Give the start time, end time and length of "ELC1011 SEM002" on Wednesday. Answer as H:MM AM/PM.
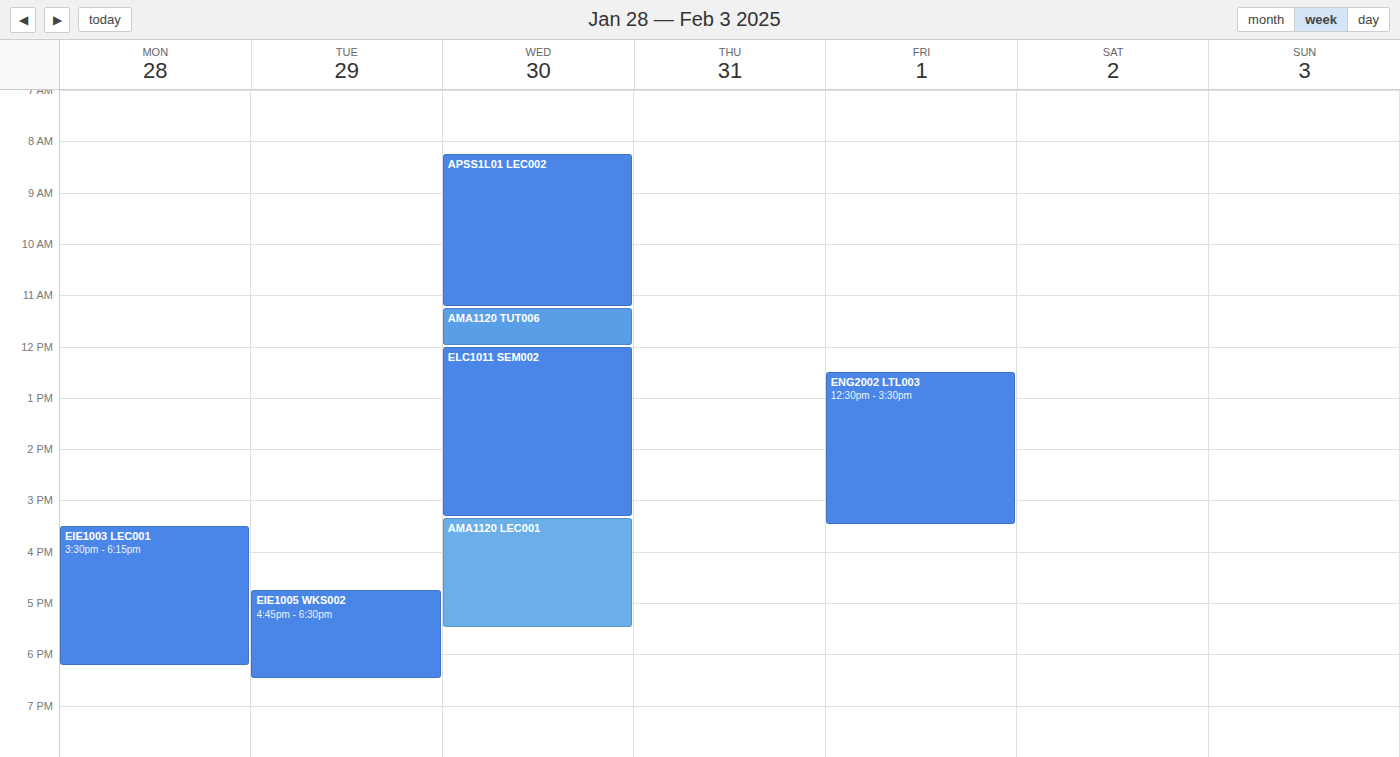
12:00 PM to 3:20 PM, 3 hours 20 minutes